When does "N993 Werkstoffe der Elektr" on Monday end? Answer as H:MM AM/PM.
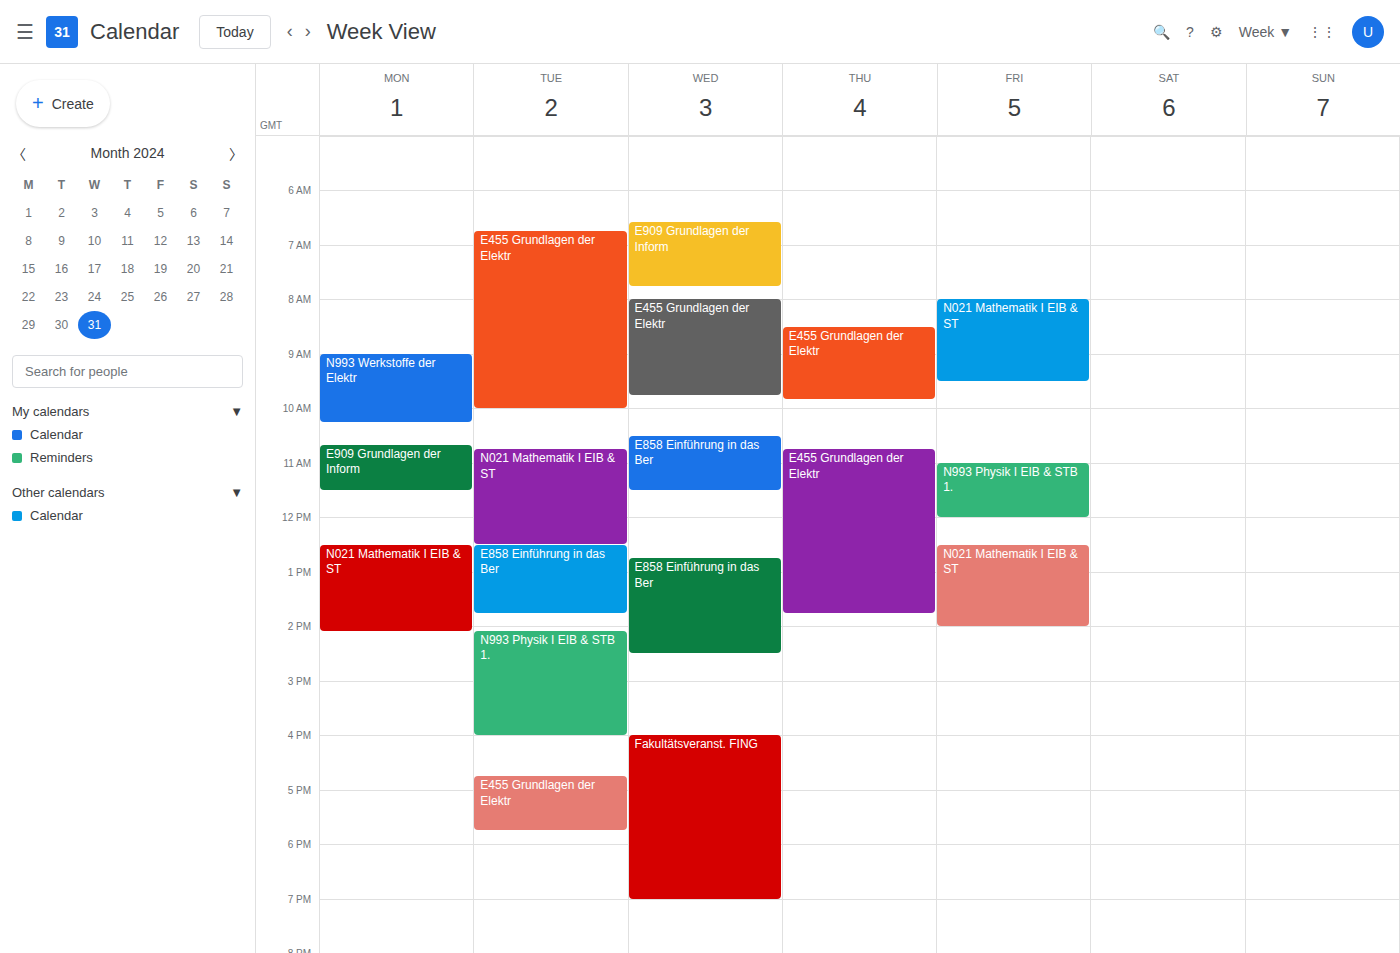
10:15 AM